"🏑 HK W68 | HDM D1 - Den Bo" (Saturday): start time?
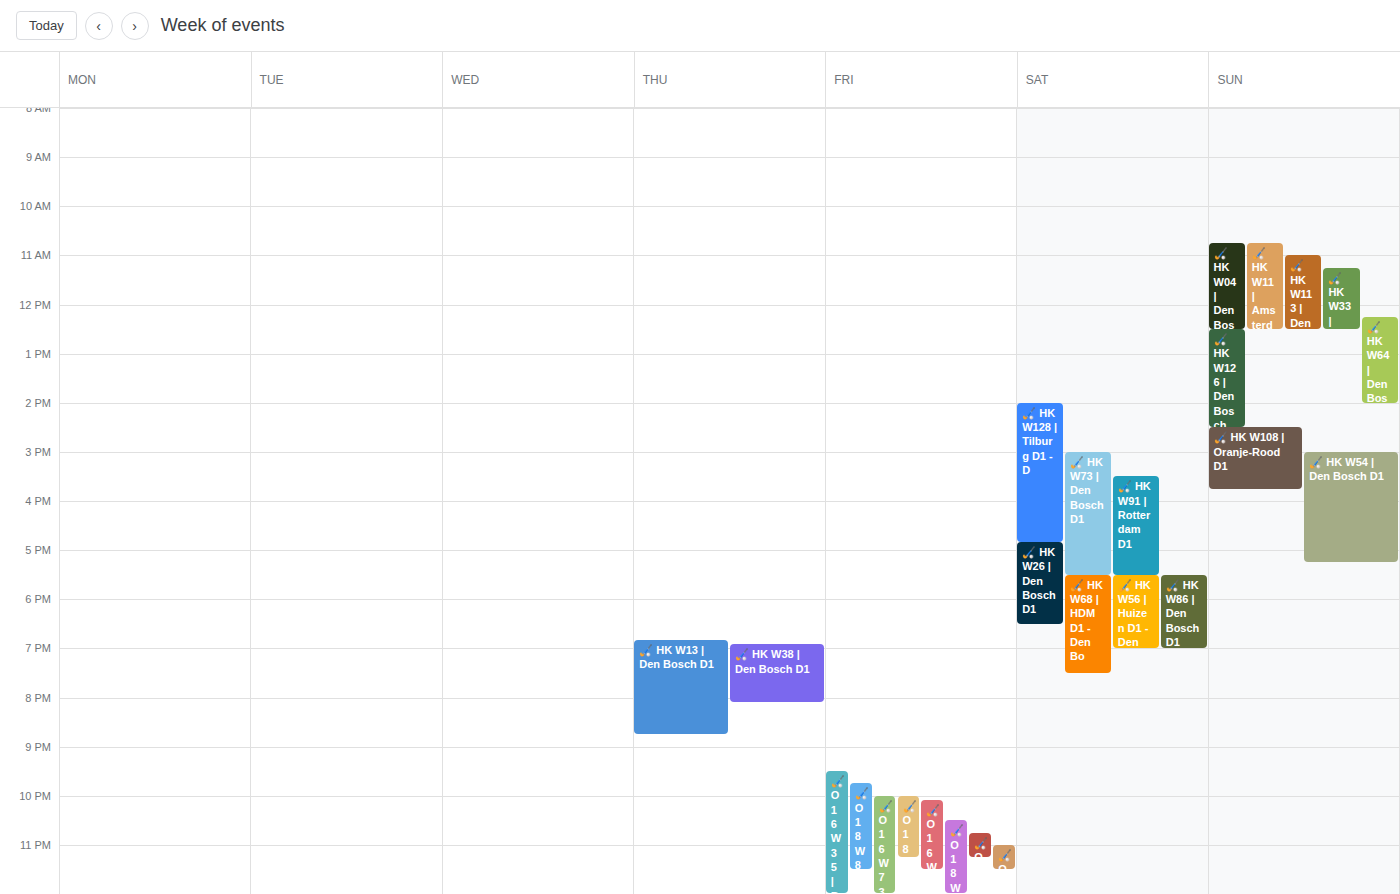
5:30 PM